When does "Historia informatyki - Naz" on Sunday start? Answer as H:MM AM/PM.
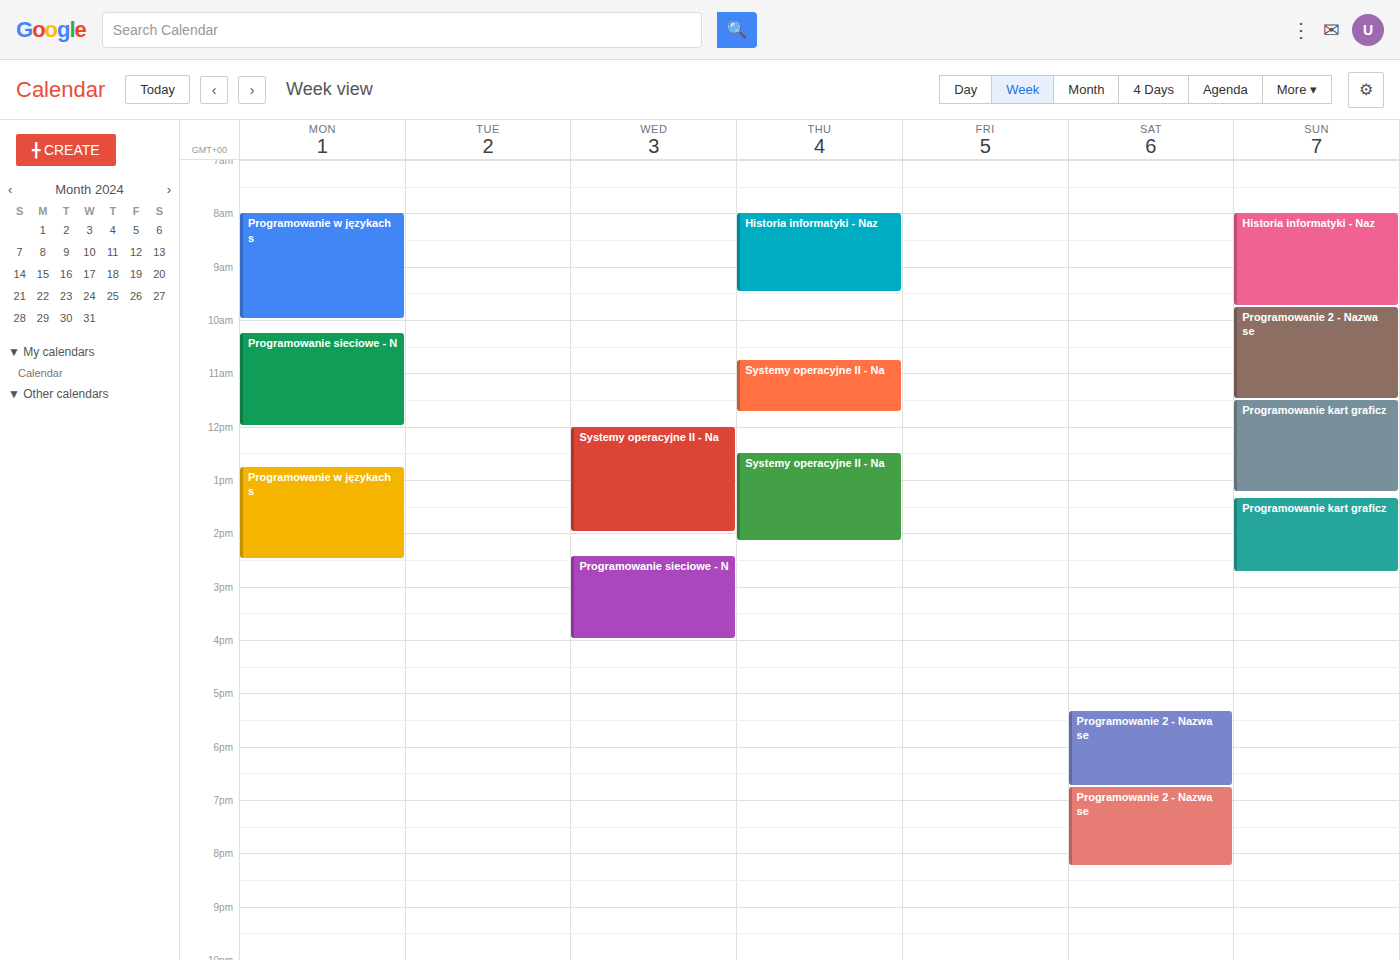
8:00 AM